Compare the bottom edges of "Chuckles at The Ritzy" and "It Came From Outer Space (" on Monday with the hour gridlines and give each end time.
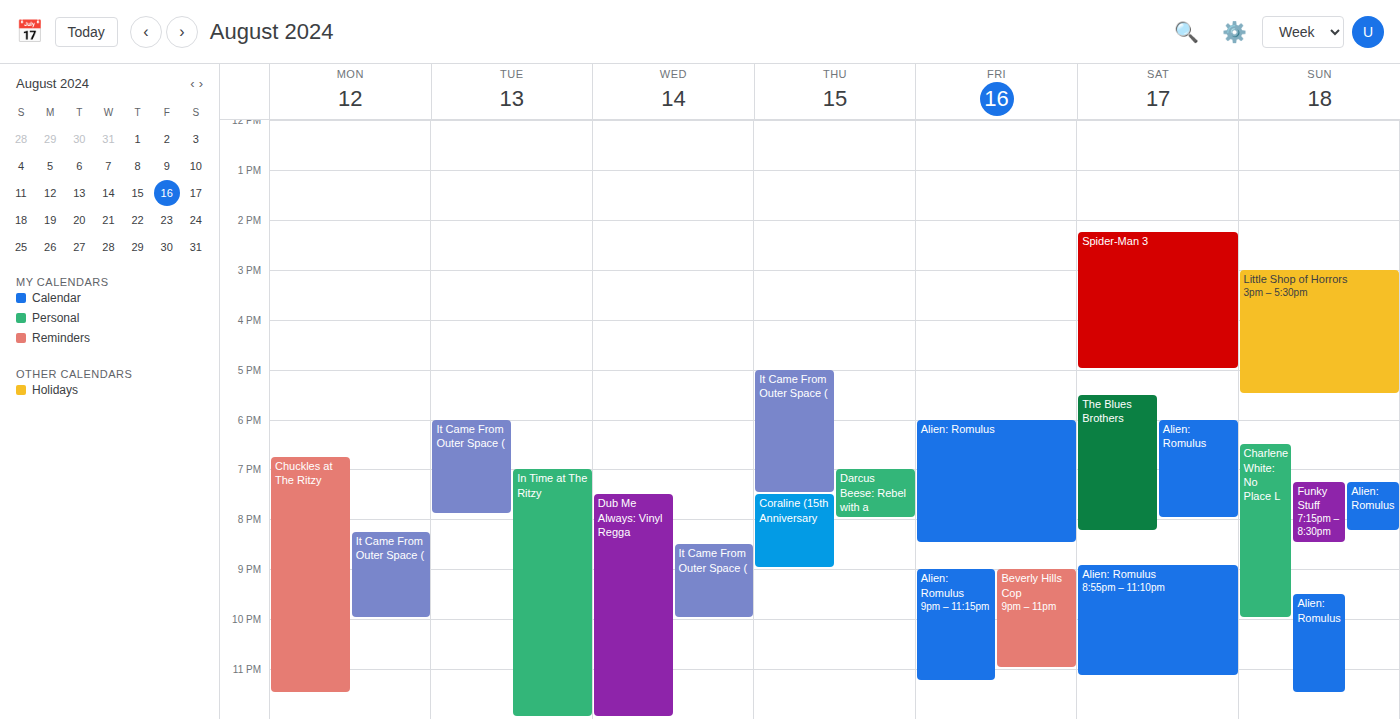
"Chuckles at The Ritzy": 11:30 PM, halfway between the 11 PM and 12 AM lines. "It Came From Outer Space (": 10:00 PM, exactly on the 10 PM line.